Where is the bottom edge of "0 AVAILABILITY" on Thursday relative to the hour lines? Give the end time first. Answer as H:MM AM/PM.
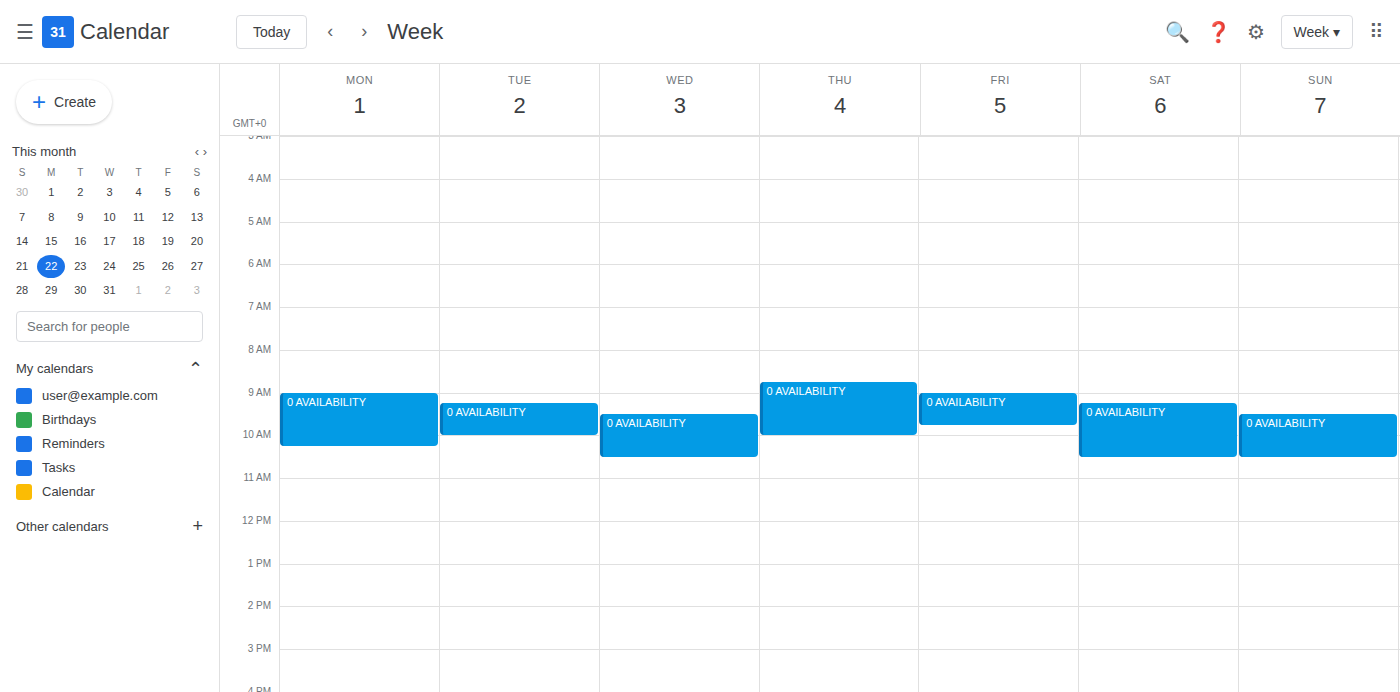
10:00 AM -- exactly on the 10 AM line.